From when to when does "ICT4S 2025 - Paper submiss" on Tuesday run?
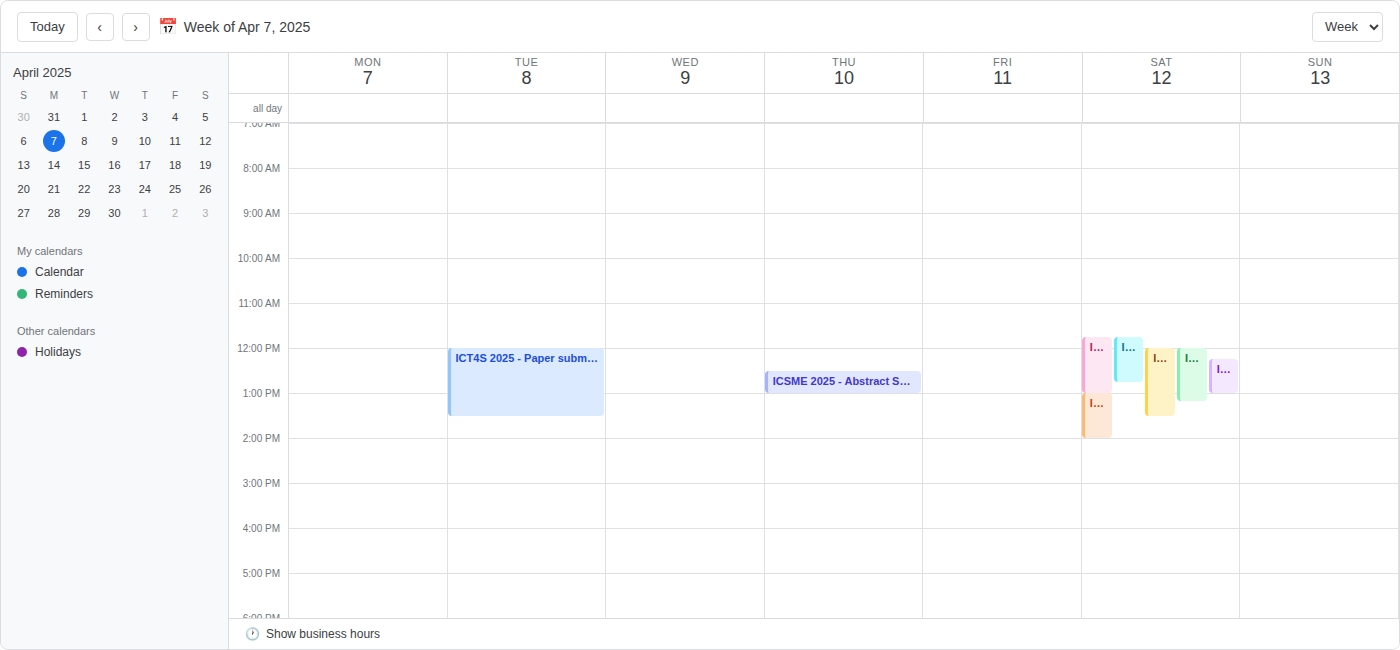
12:00 PM to 1:30 PM